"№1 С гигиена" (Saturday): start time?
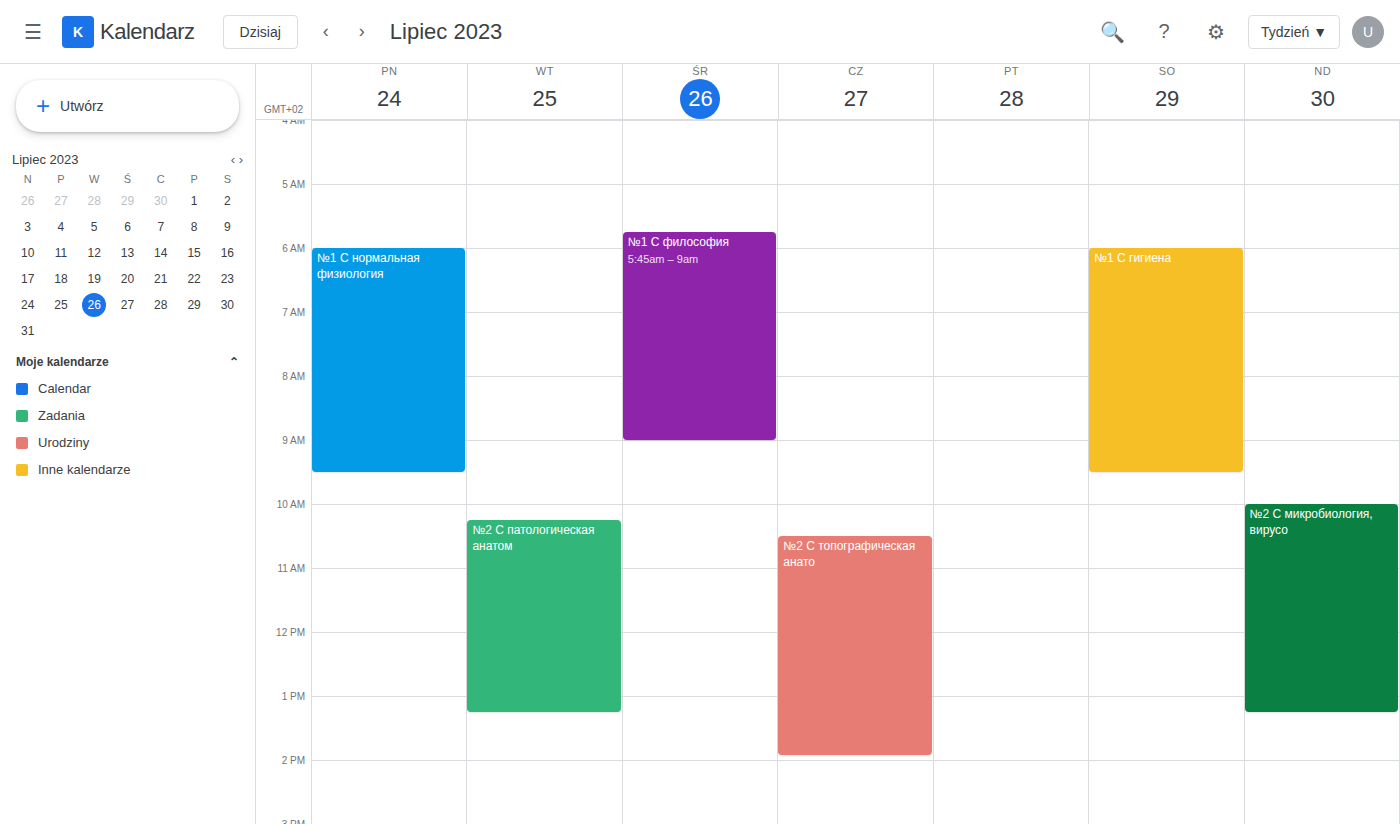
06:00